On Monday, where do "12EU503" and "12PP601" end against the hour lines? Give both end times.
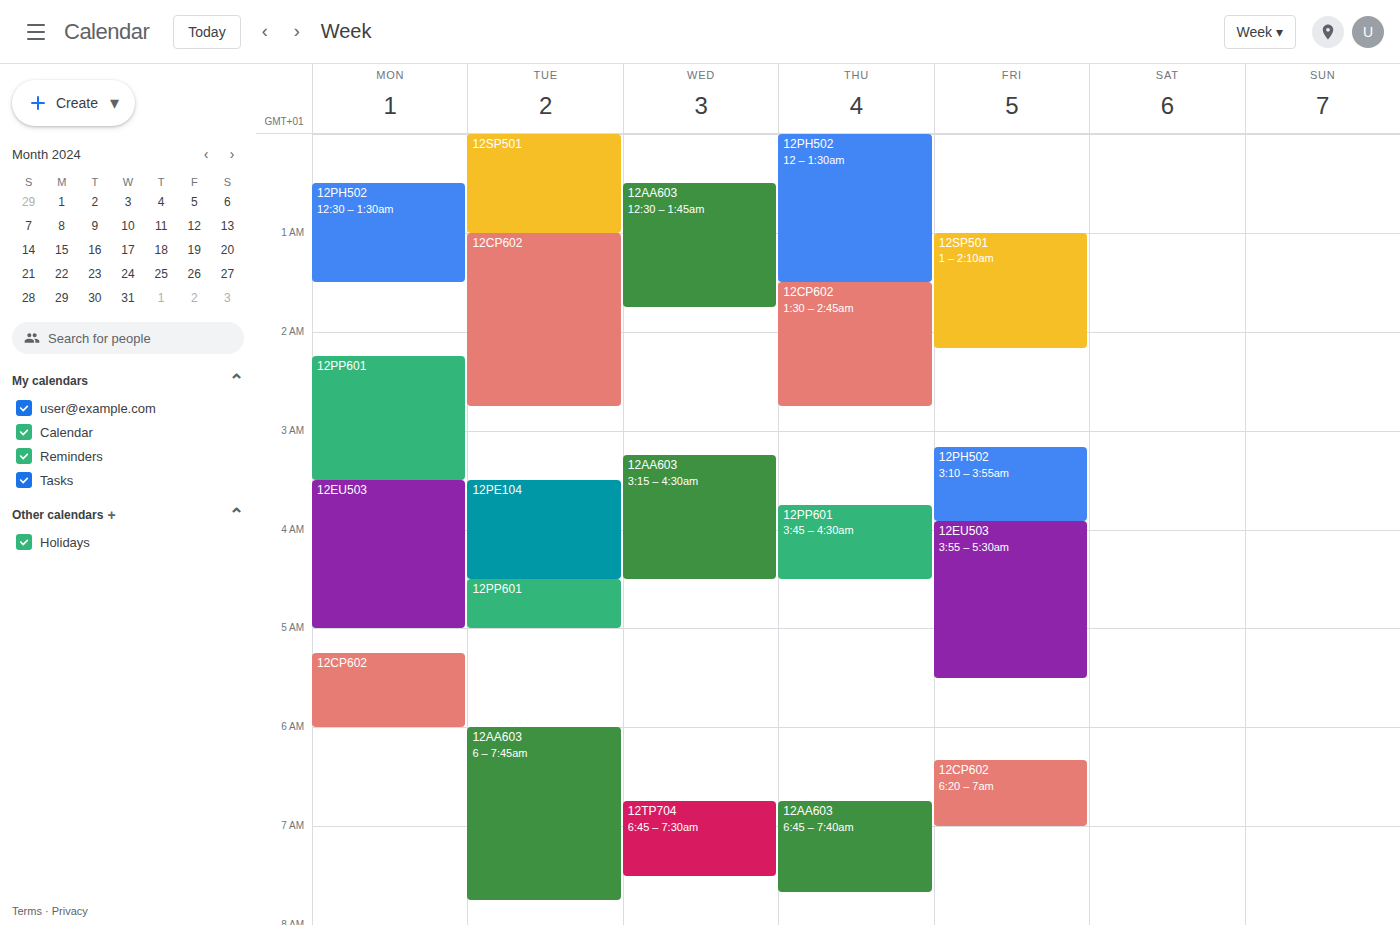
"12EU503": 5:00 AM, exactly on the 5 AM line. "12PP601": 3:30 AM, halfway between the 3 AM and 4 AM lines.